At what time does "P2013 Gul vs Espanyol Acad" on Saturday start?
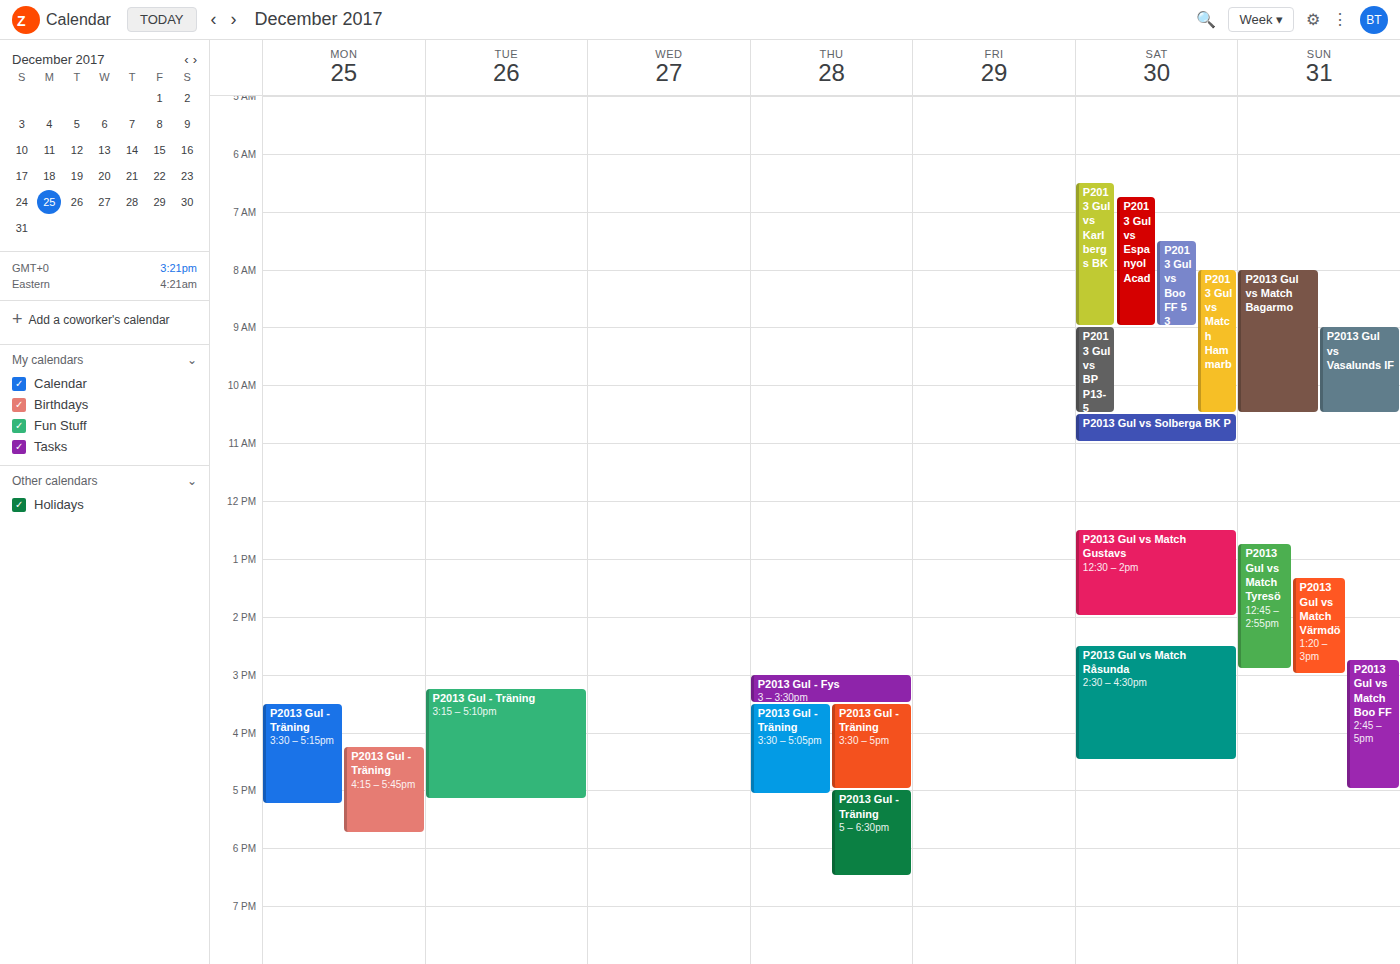
6:45 AM